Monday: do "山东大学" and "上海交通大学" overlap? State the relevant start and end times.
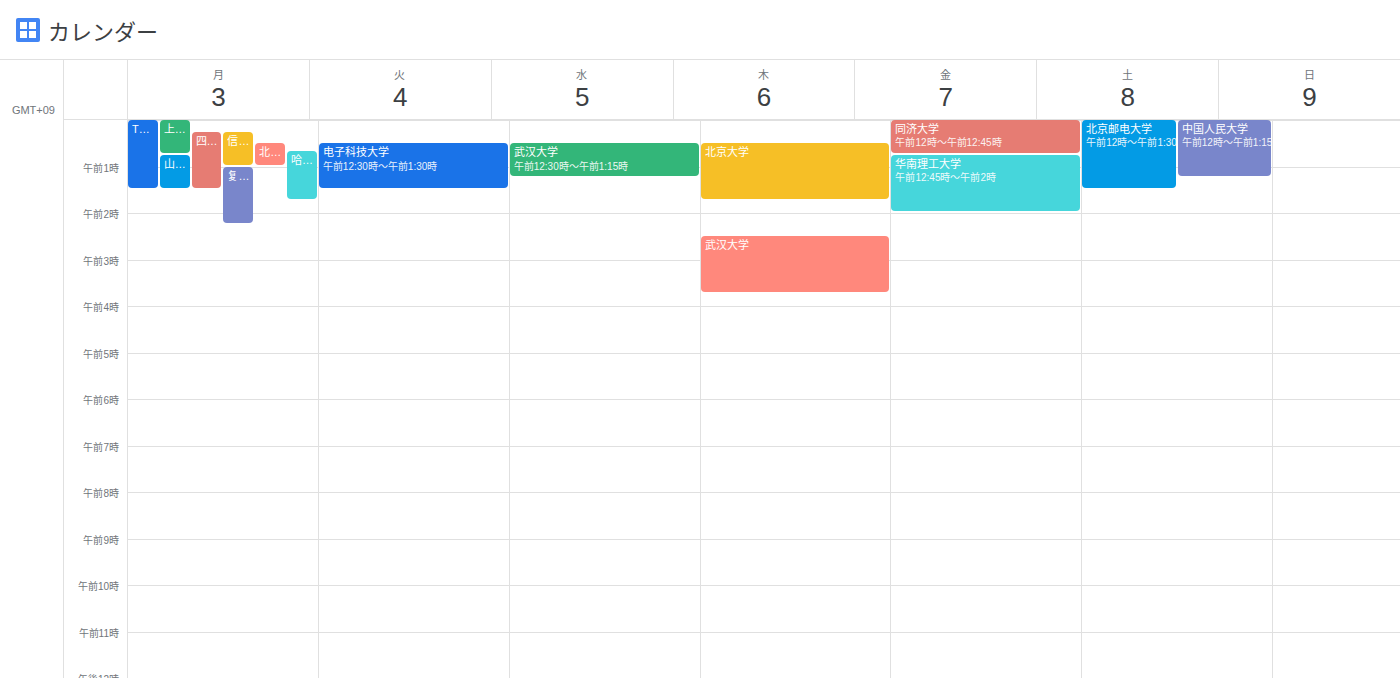
"上海交通大学" ends at 12:45 AM, exactly when "山东大学" starts -- they touch but do not overlap.